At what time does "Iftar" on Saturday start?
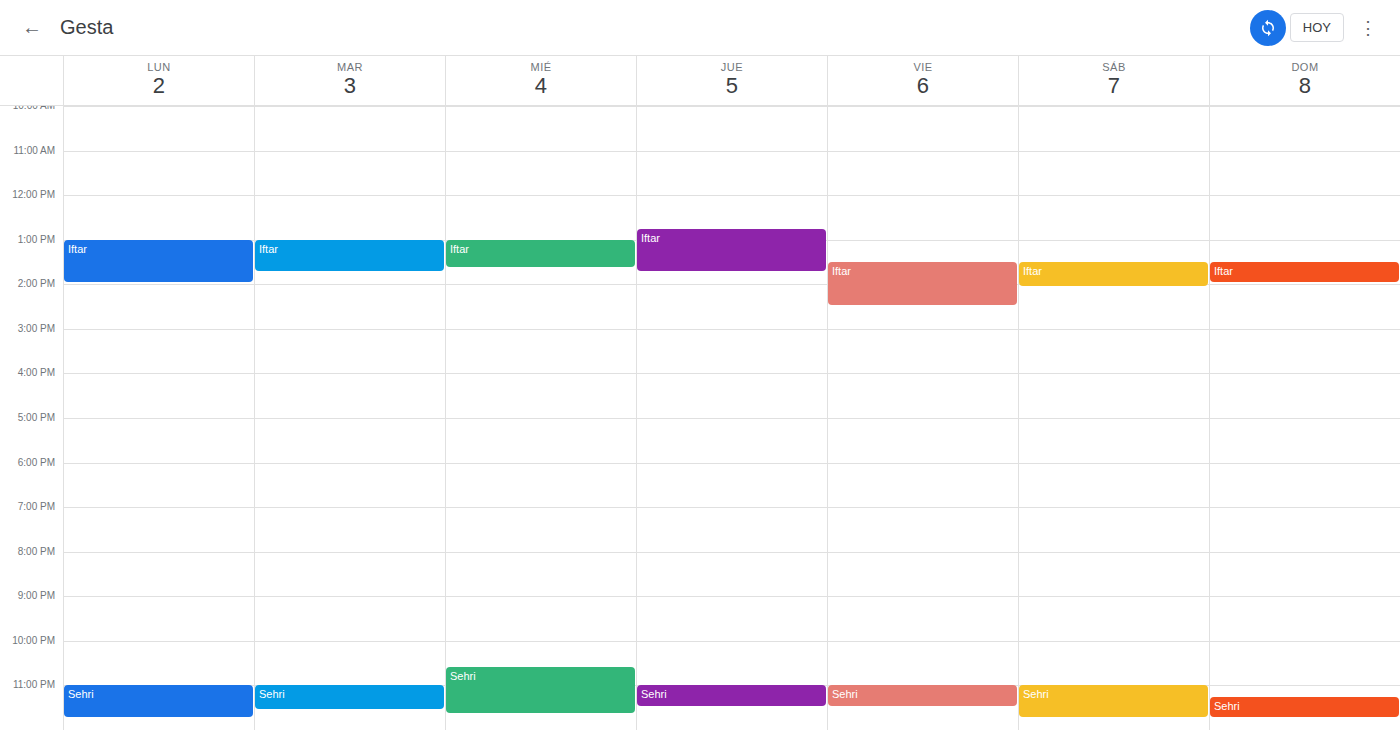
13:30